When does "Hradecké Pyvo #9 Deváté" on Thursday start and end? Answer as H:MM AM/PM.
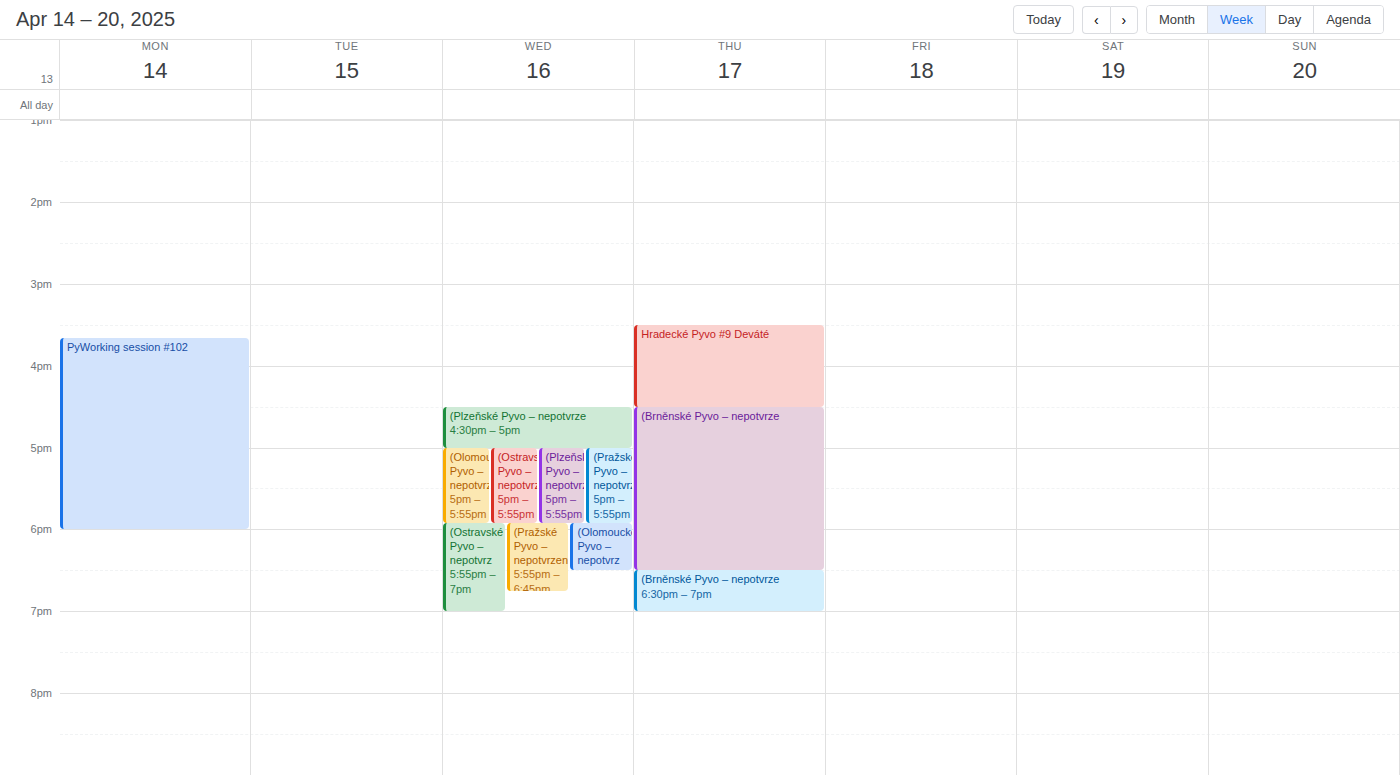
3:30 PM to 4:30 PM